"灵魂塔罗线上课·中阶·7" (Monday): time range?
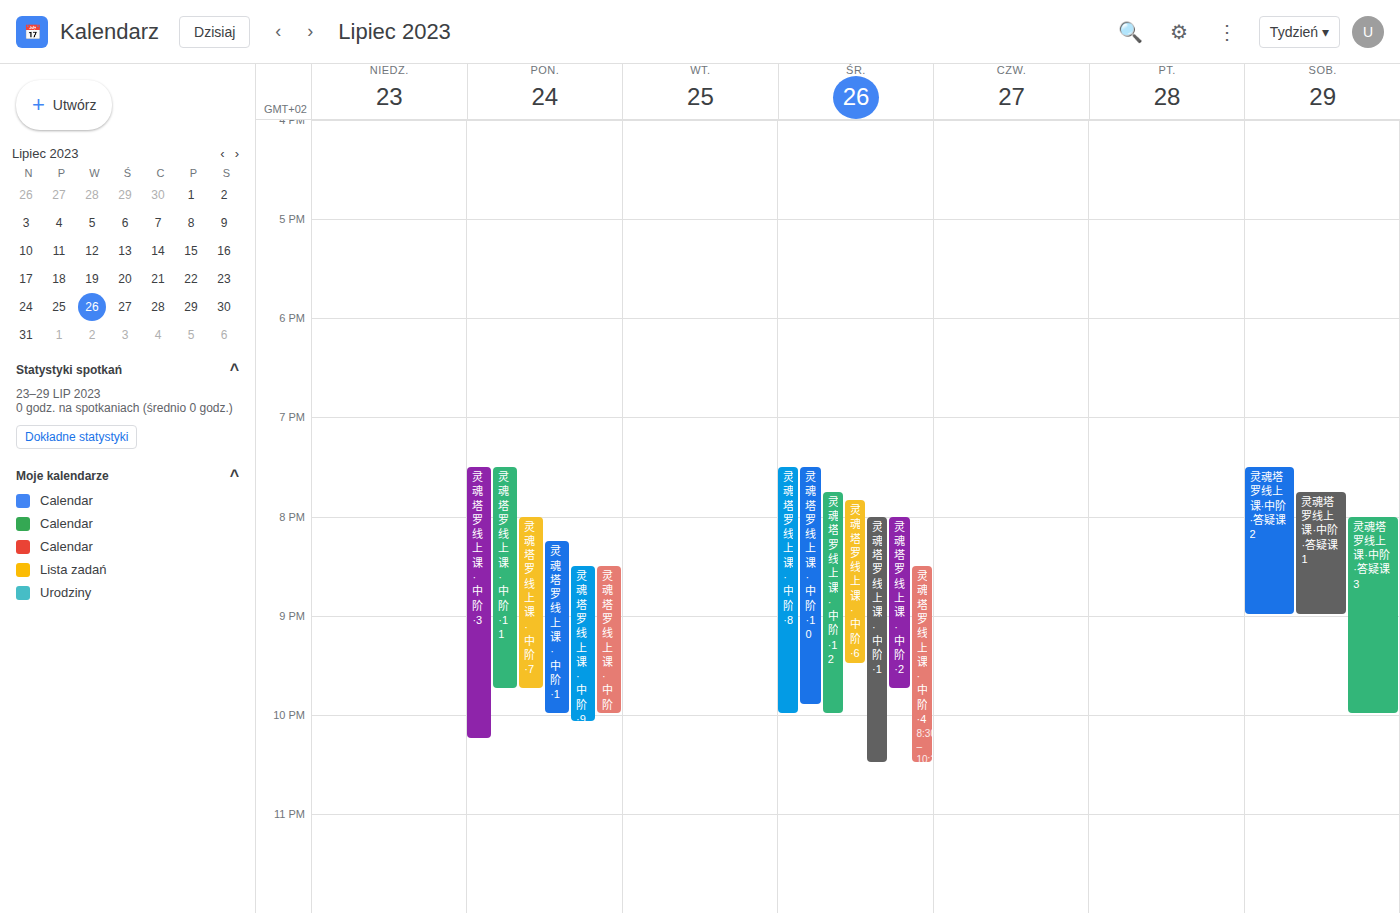
8:00 PM to 9:45 PM